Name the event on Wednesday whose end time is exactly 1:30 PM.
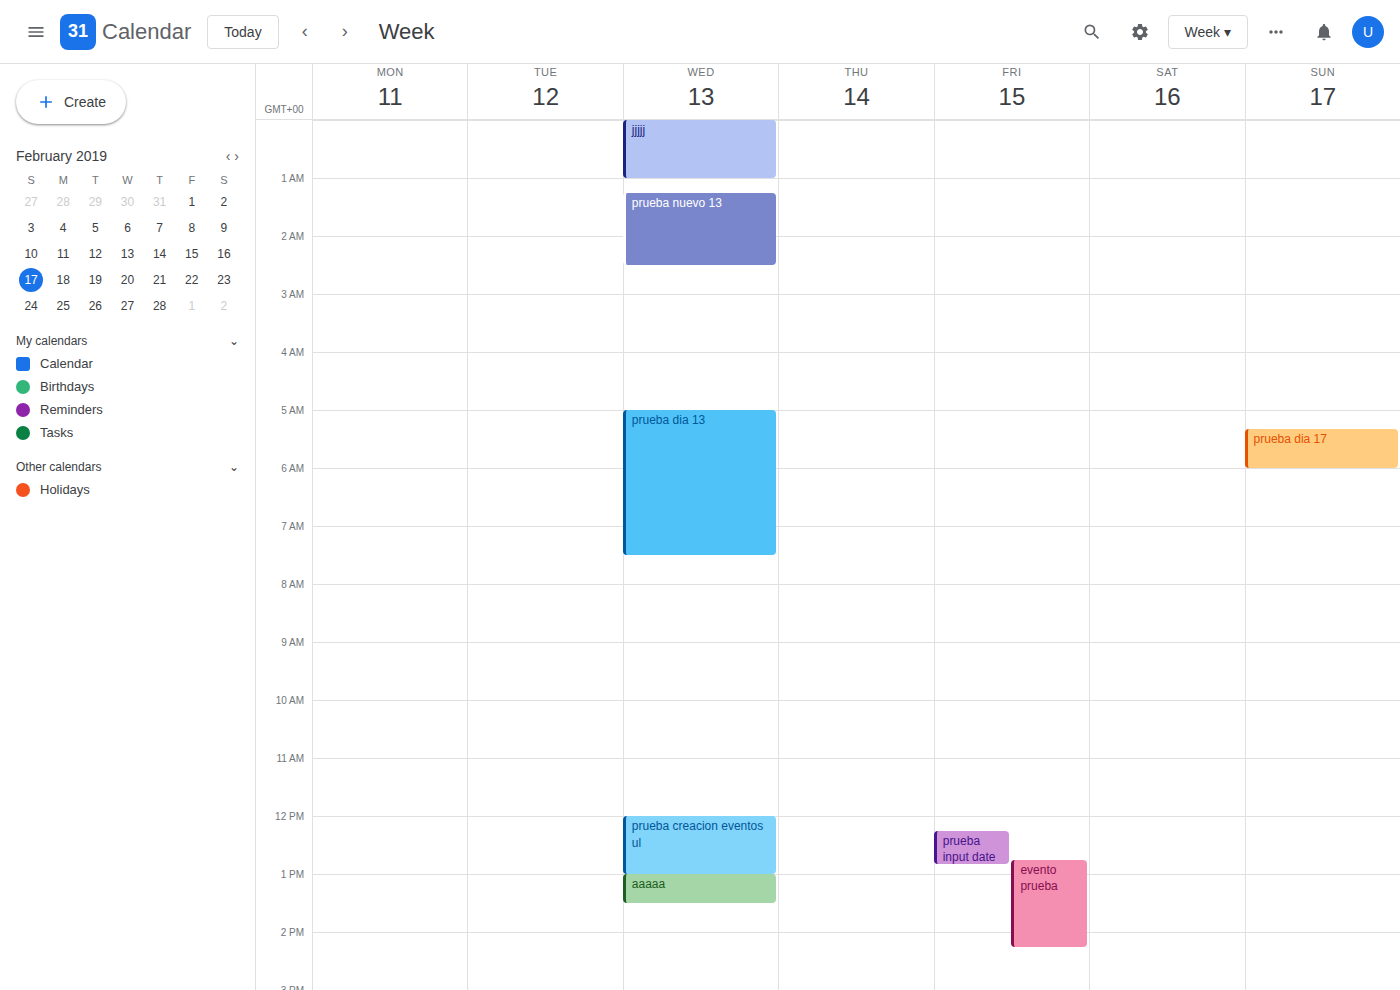
"aaaaa"